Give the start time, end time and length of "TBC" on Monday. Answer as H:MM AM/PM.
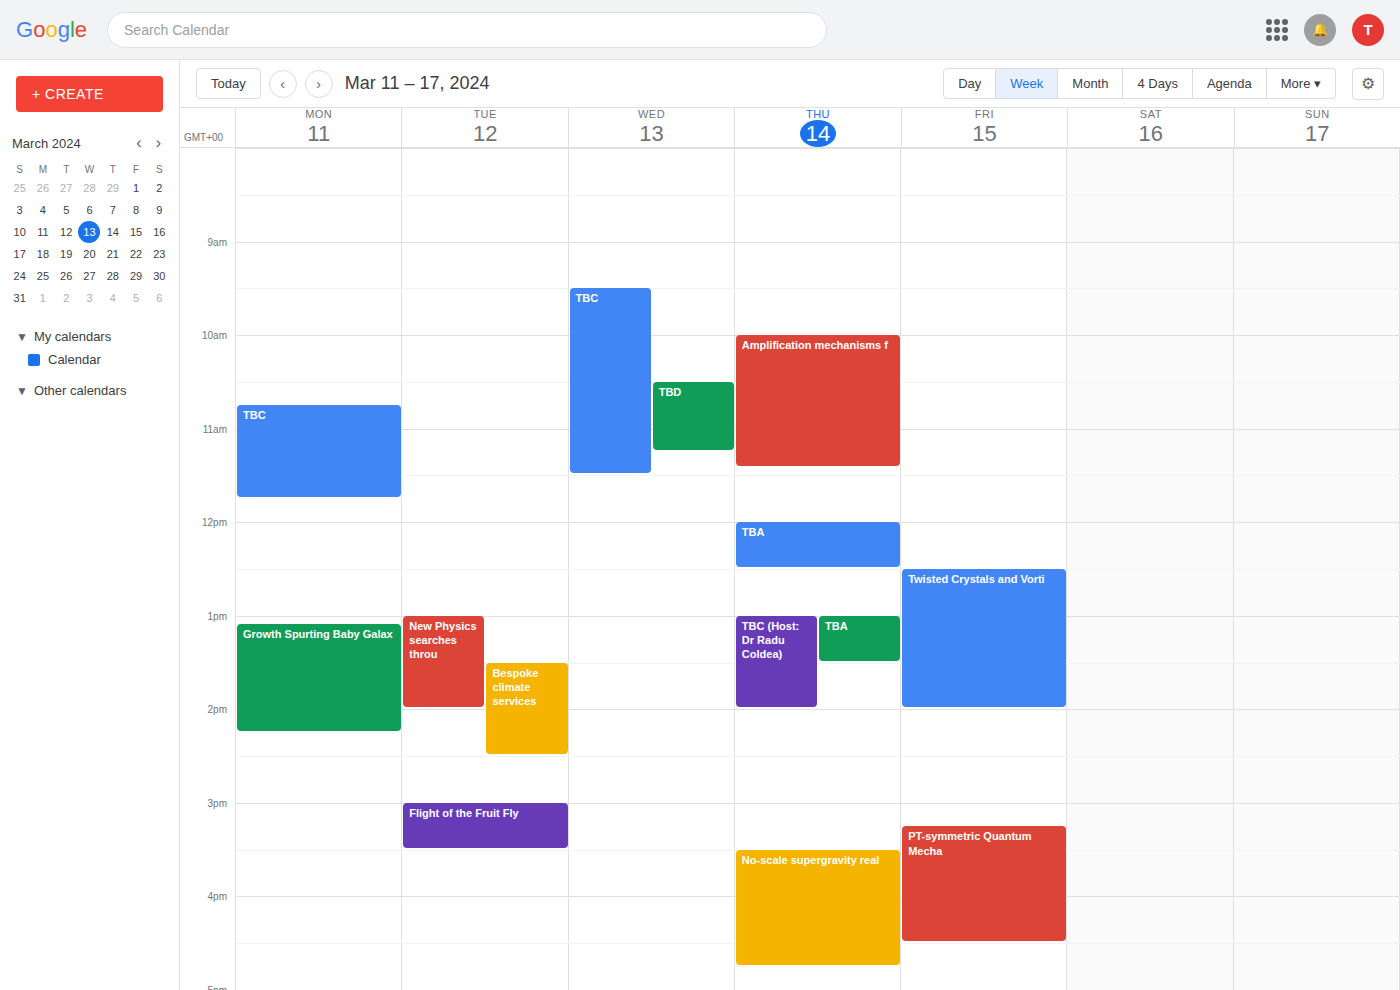
10:45 AM to 11:45 AM, 1 hour